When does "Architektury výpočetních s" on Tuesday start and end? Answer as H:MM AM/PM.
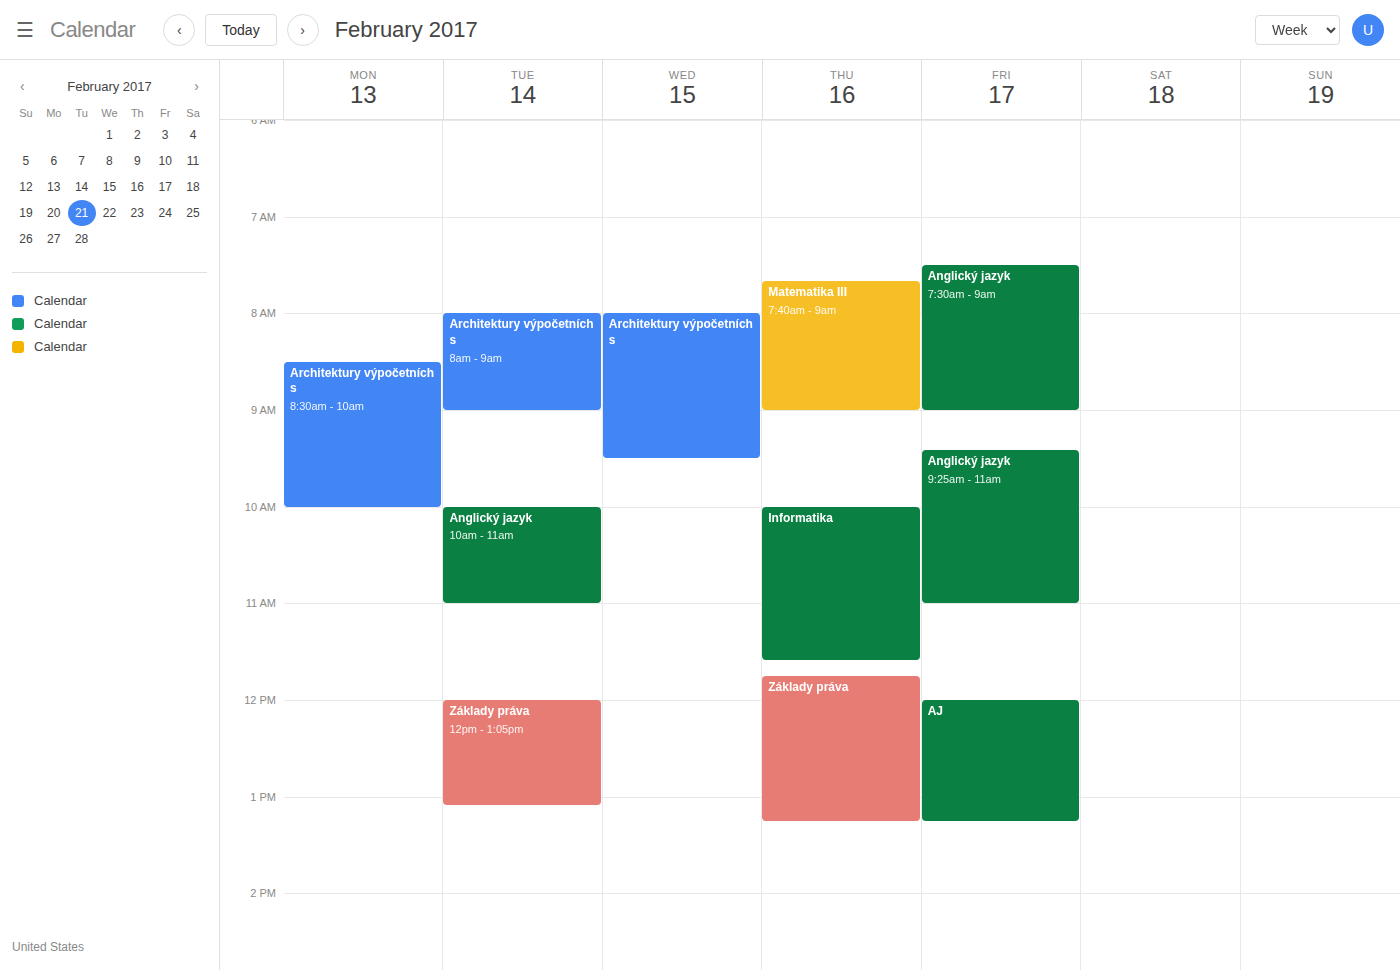
8:00 AM to 9:00 AM